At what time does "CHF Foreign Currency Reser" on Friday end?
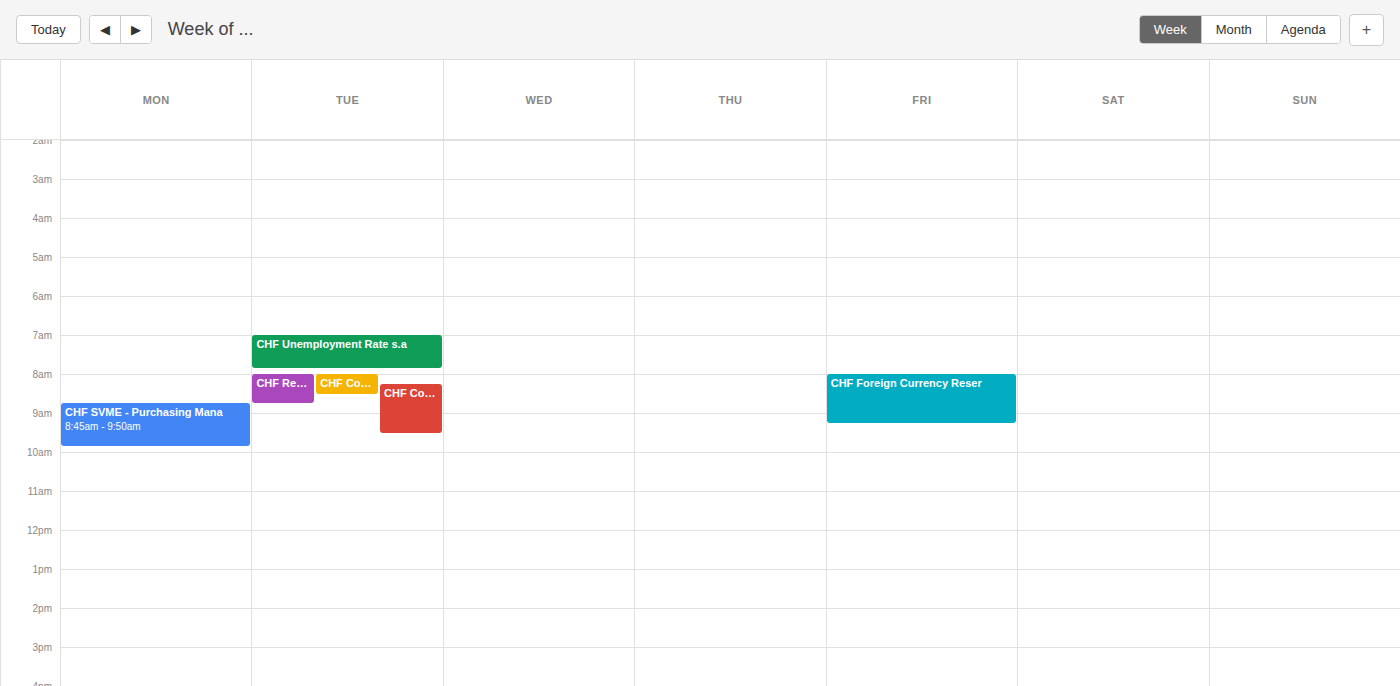
9:15 AM